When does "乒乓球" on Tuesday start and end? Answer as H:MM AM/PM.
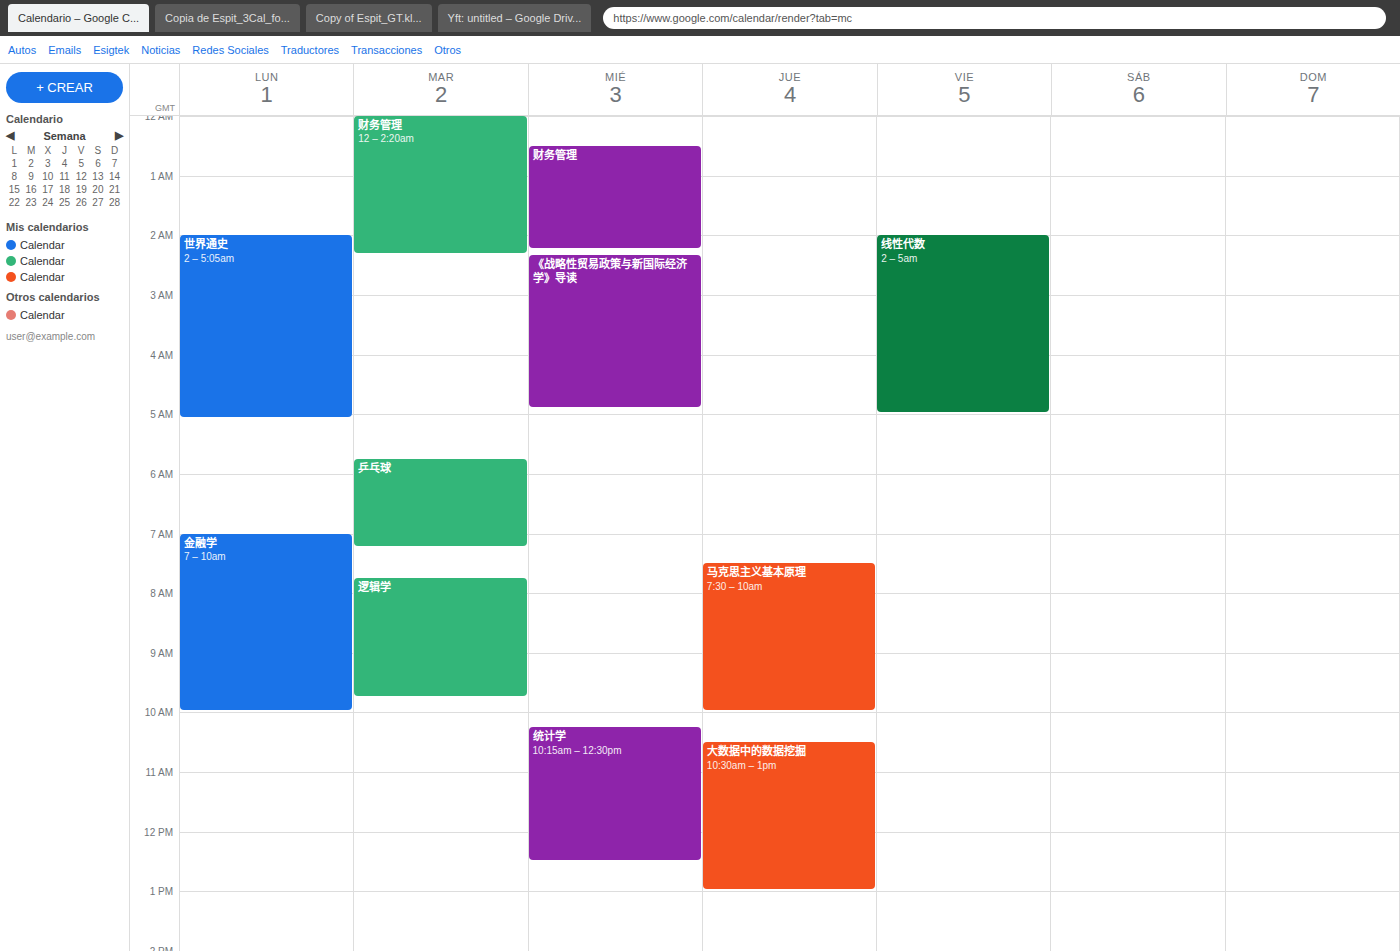
5:45 AM to 7:15 AM